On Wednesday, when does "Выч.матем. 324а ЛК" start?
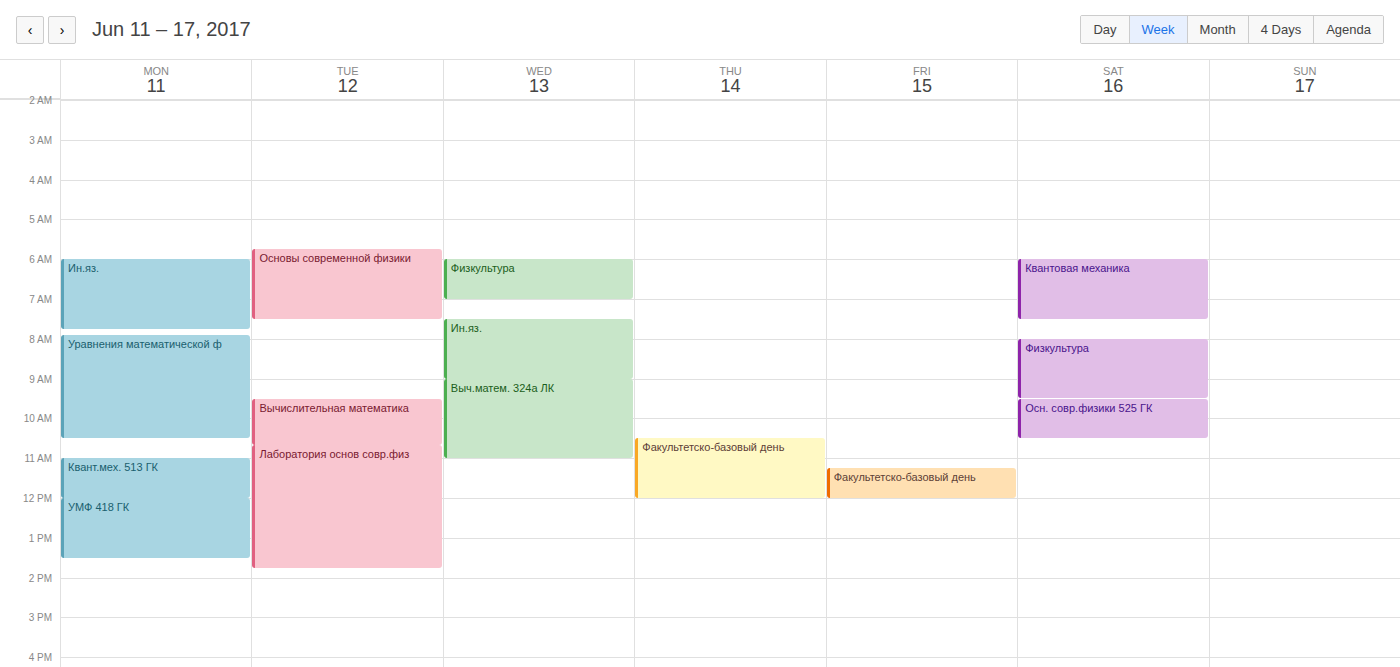
9:00 AM